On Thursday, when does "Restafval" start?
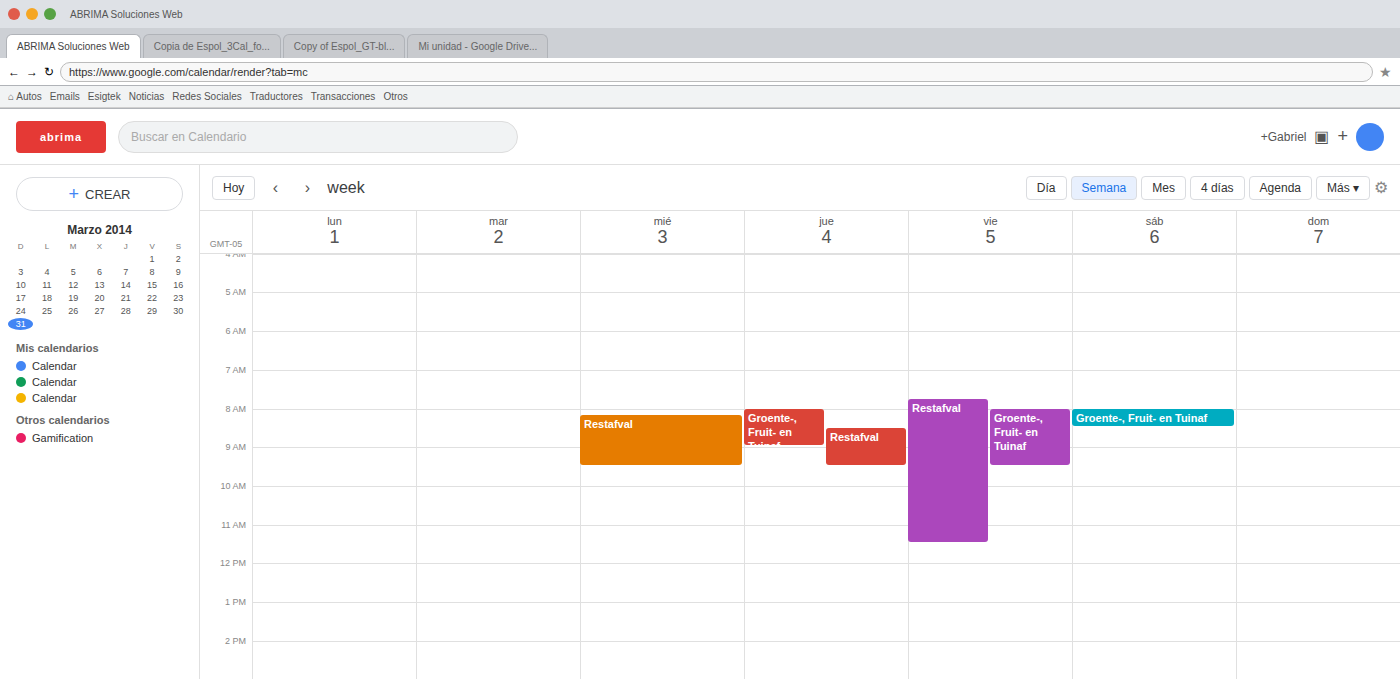
8:30 AM